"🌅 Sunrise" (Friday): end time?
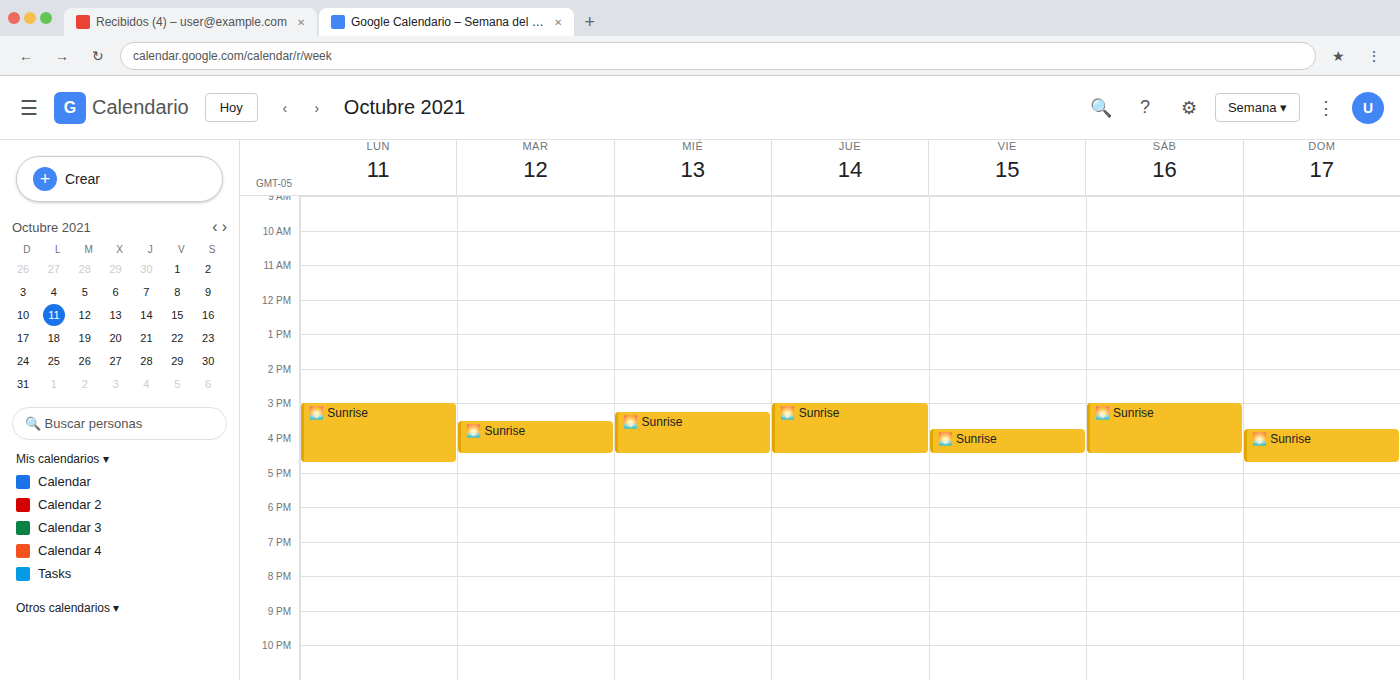
16:30